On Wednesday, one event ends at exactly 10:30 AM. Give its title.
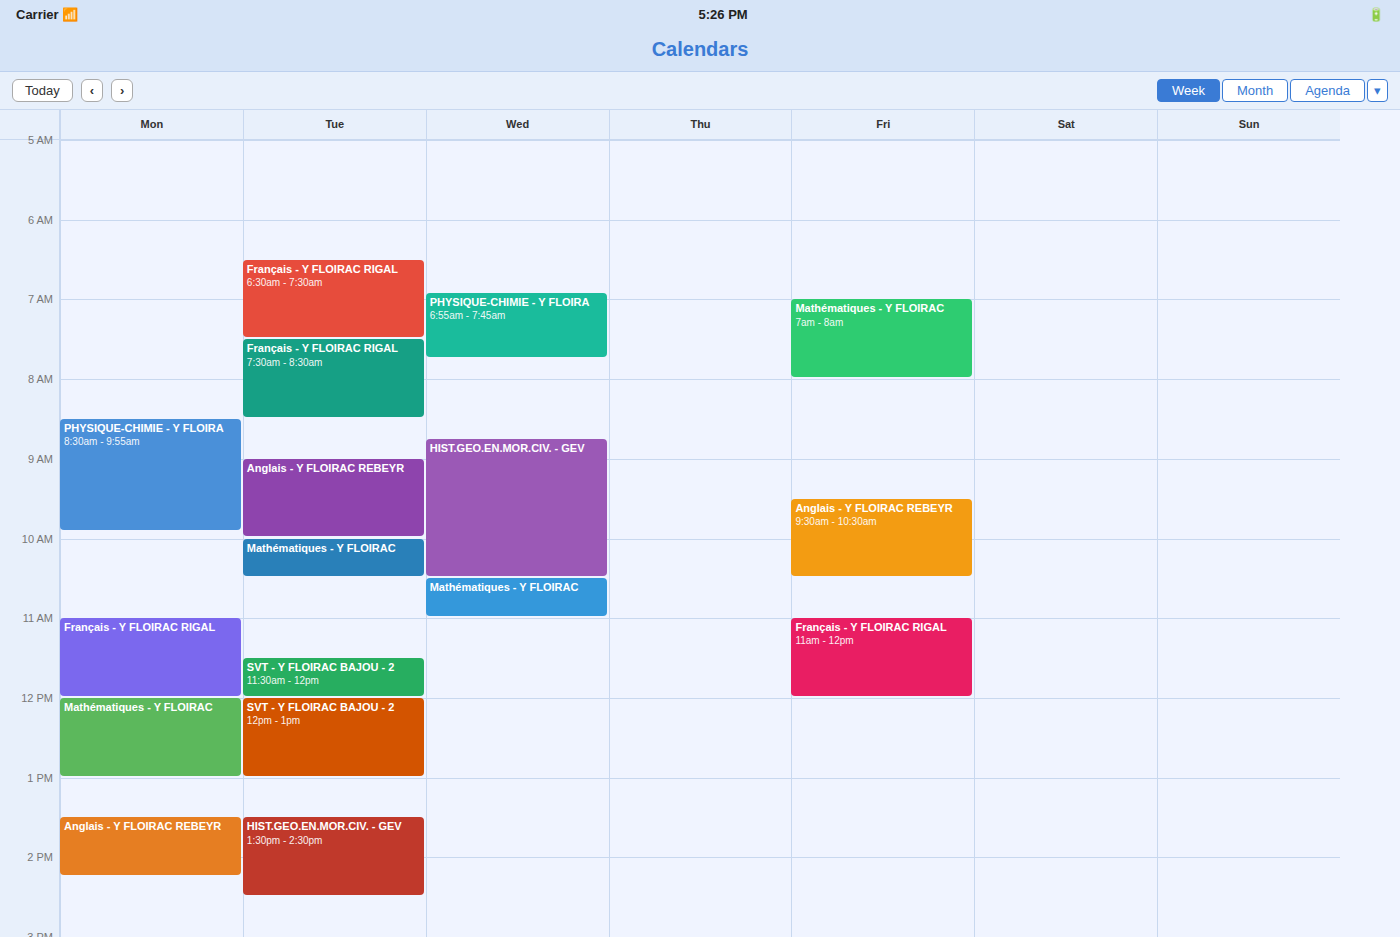
"HIST.GEO.EN.MOR.CIV. - GEV"